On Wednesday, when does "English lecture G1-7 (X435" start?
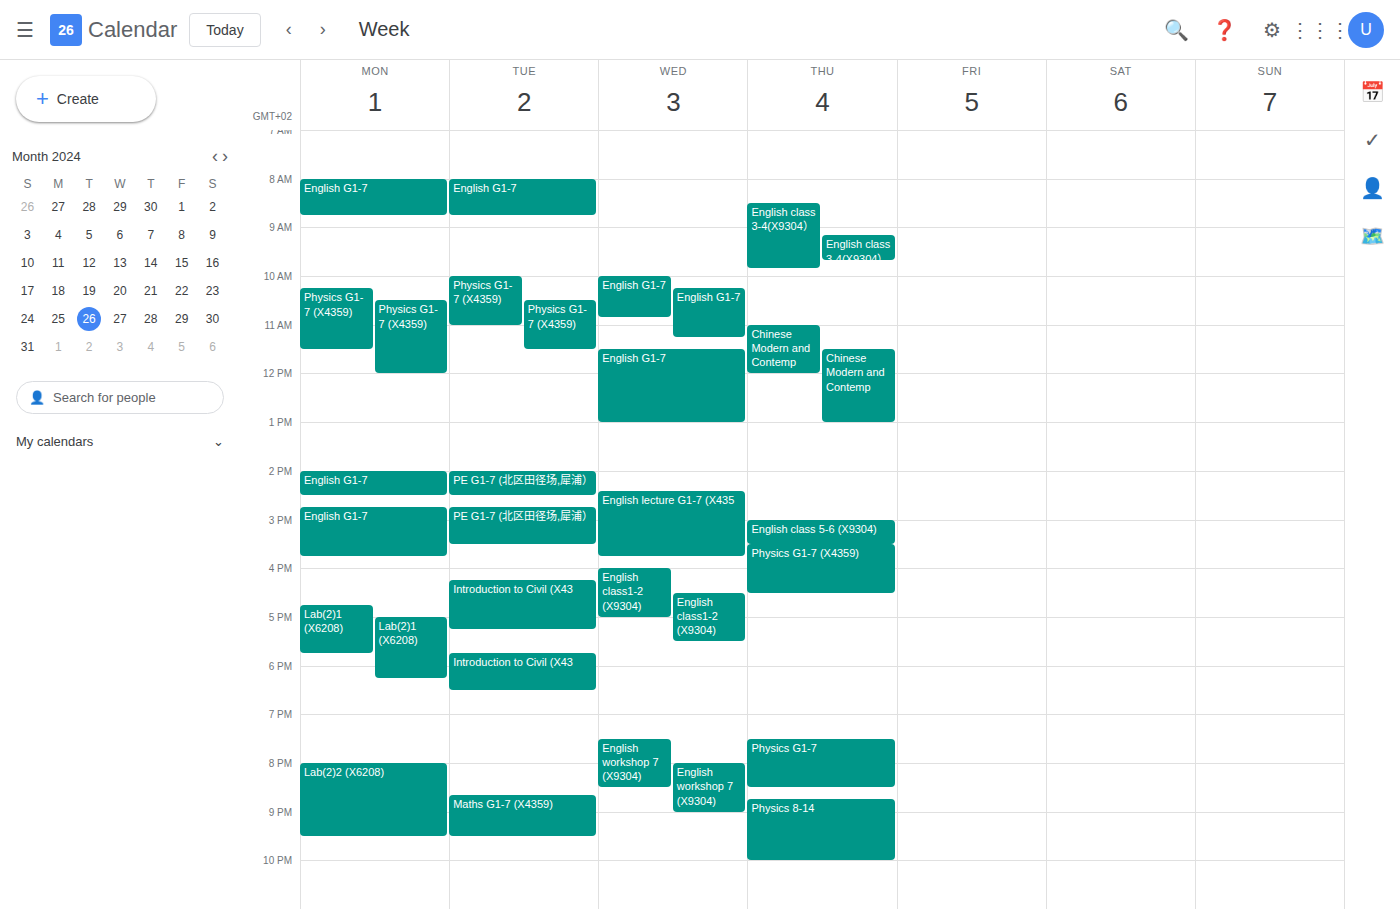
2:25 PM